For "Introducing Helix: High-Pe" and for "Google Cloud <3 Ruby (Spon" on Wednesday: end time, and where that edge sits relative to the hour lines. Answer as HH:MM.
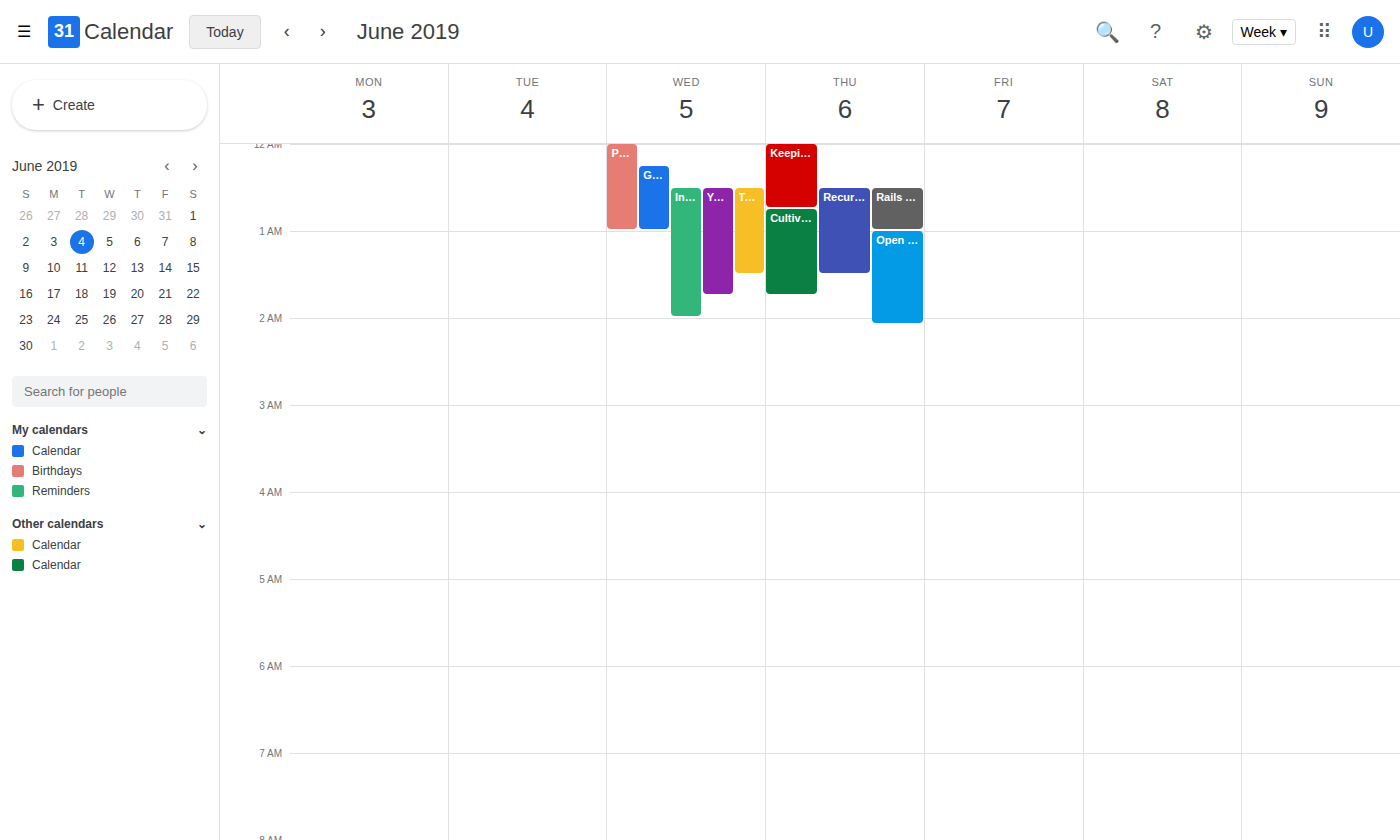
"Introducing Helix: High-Pe": 02:00, exactly on the 02:00 line. "Google Cloud <3 Ruby (Spon": 01:00, exactly on the 01:00 line.